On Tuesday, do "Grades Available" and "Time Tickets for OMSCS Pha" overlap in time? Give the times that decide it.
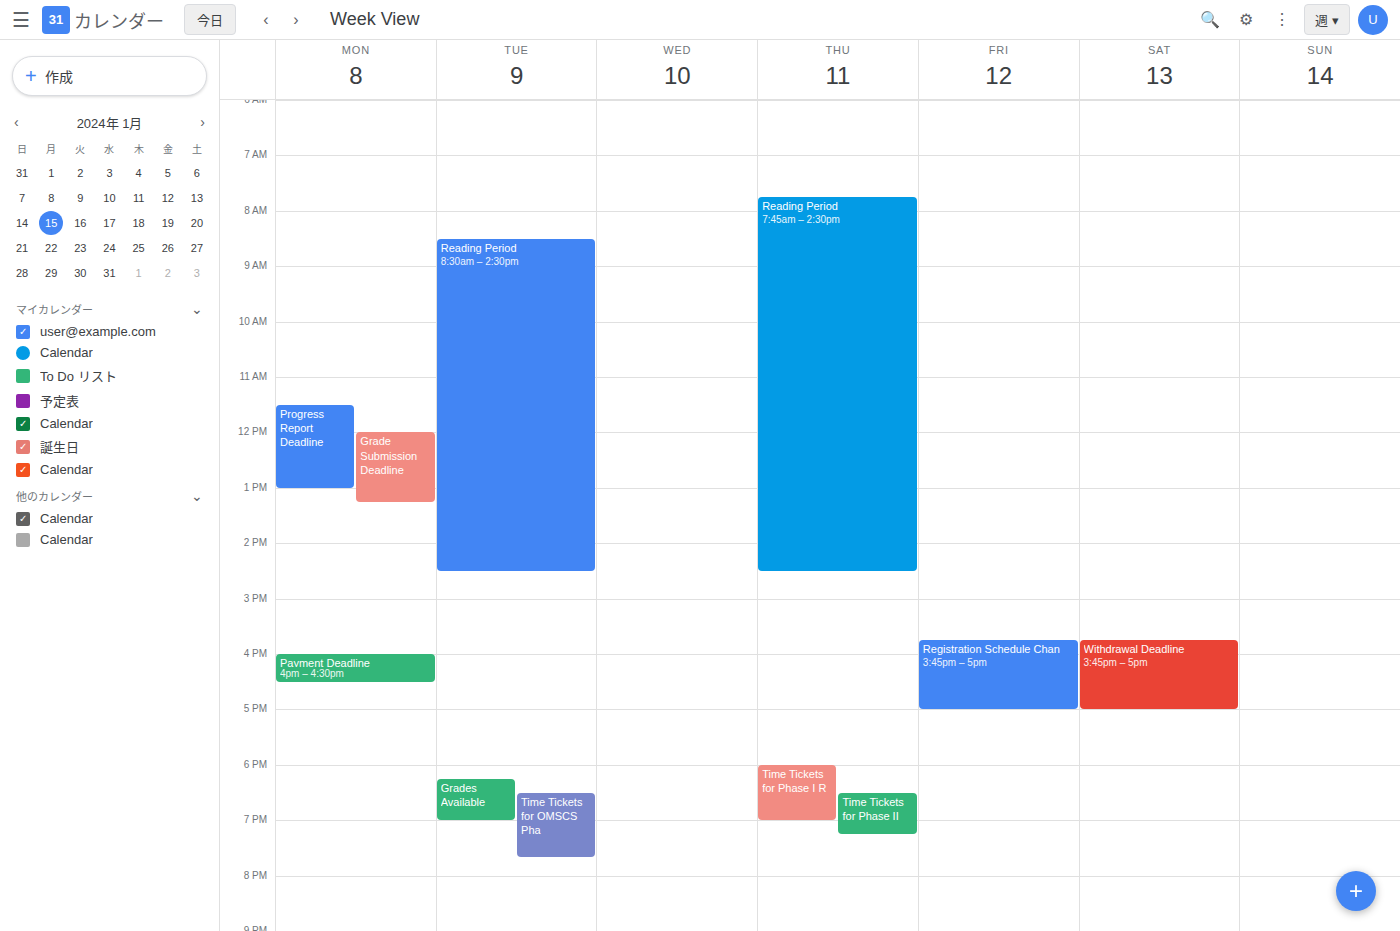
"Time Tickets for OMSCS Pha" starts at 18:30, before "Grades Available" ends at 19:00 -- they overlap.